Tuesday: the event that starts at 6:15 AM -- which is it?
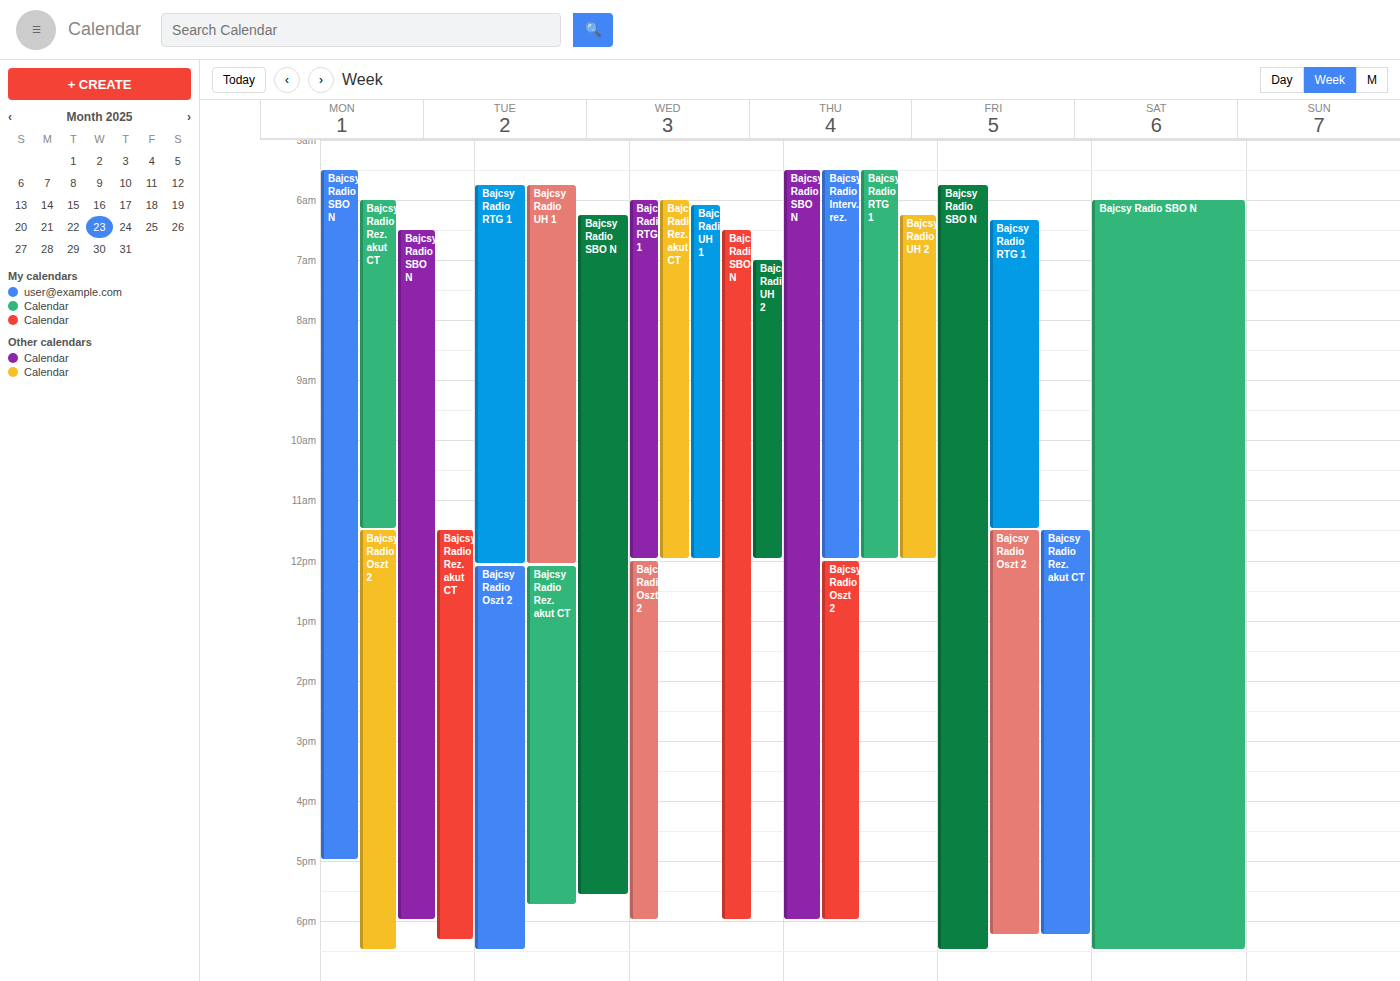
"Bajcsy Radio SBO N"